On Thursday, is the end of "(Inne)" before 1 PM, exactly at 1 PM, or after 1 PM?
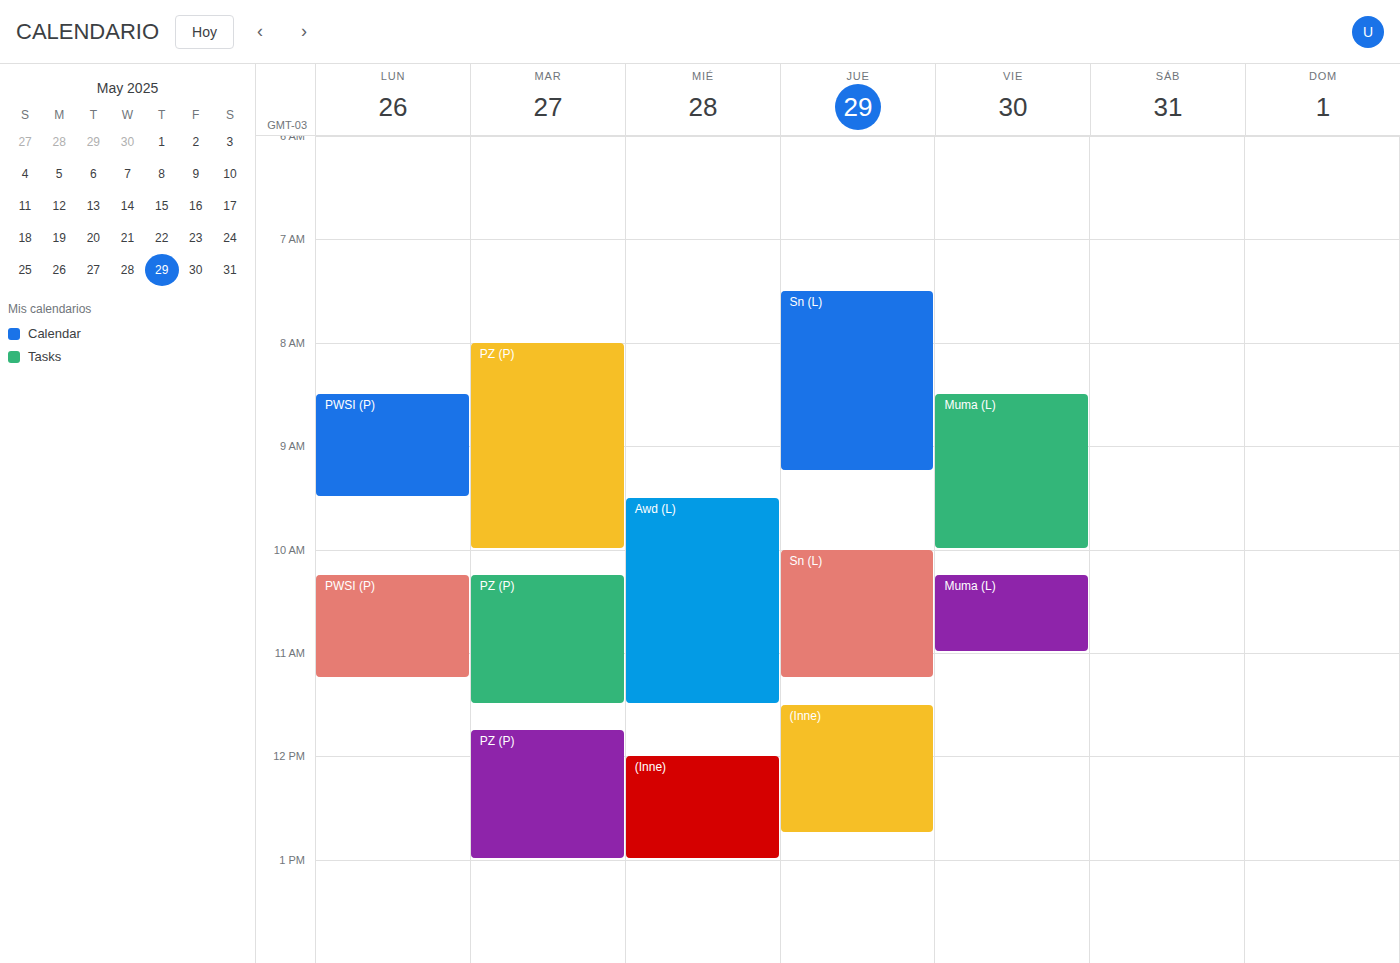
12:45 PM -- before 1 PM, 15 minutes above the 1 PM line.